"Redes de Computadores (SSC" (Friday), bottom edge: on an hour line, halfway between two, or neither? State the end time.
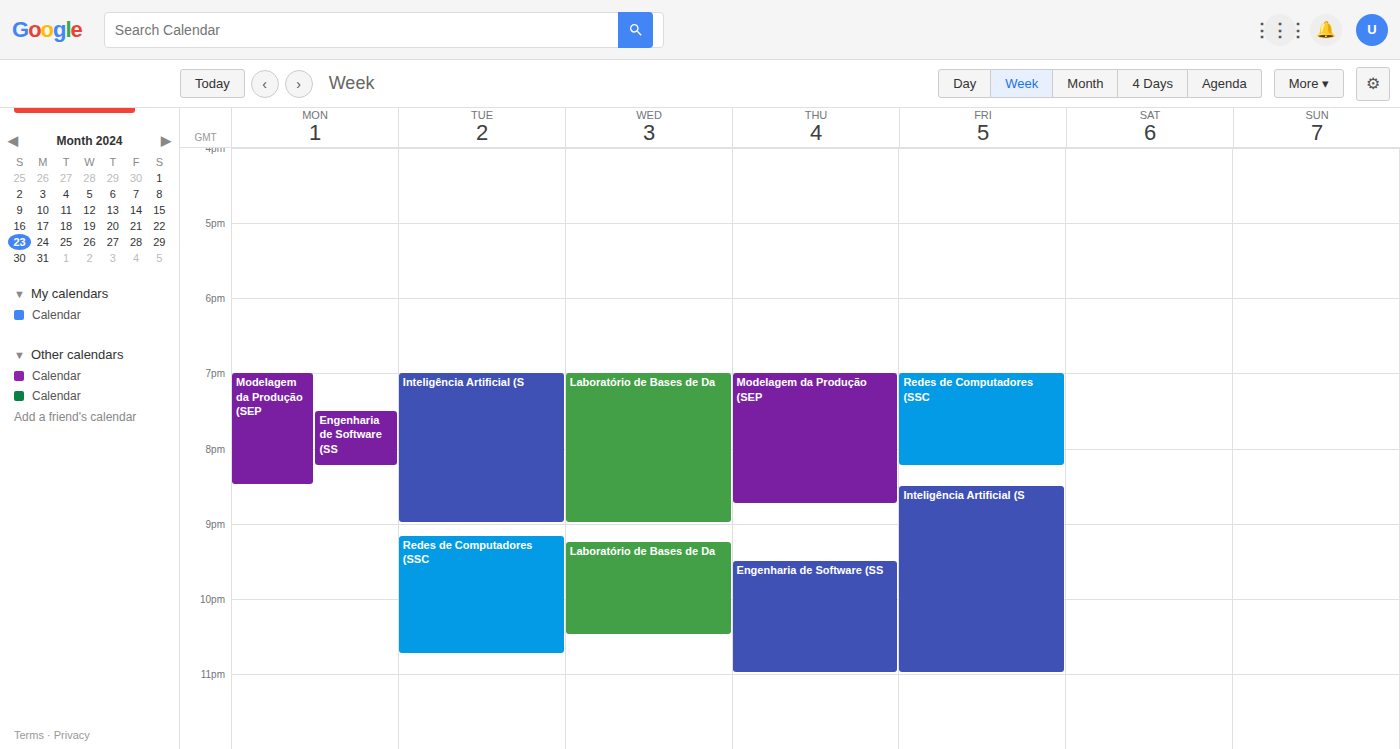
20:15 -- neither: a quarter of the way from the 20:00 line to the 21:00 line.